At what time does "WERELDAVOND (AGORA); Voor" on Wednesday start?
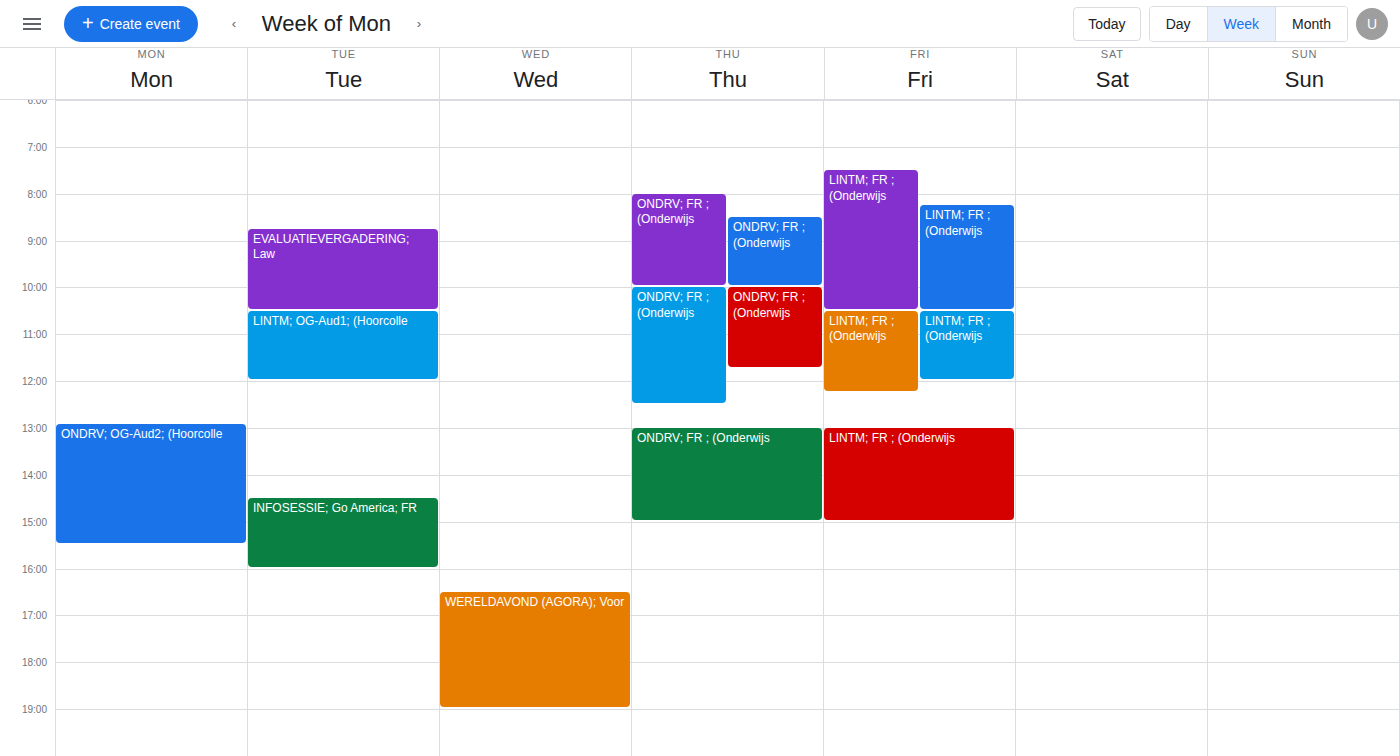
4:30 PM